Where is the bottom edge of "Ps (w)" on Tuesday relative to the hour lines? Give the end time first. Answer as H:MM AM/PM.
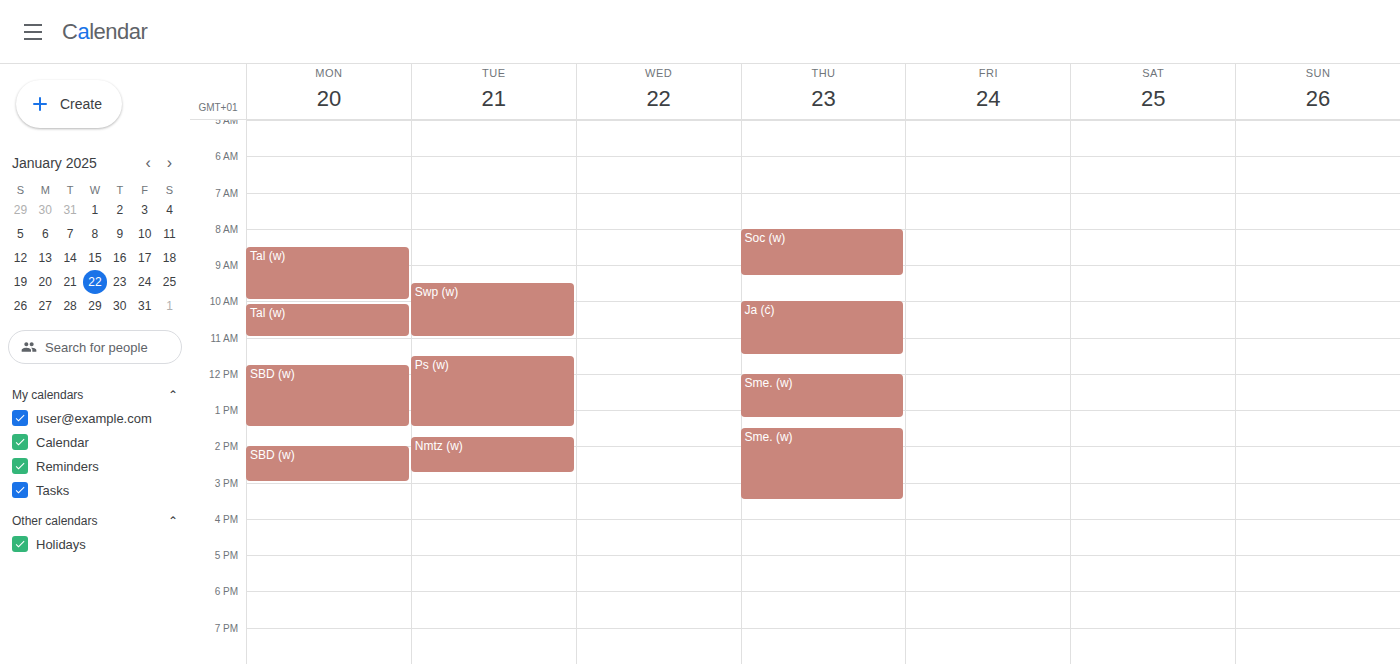
1:30 PM -- halfway between the 1 PM and 2 PM lines.